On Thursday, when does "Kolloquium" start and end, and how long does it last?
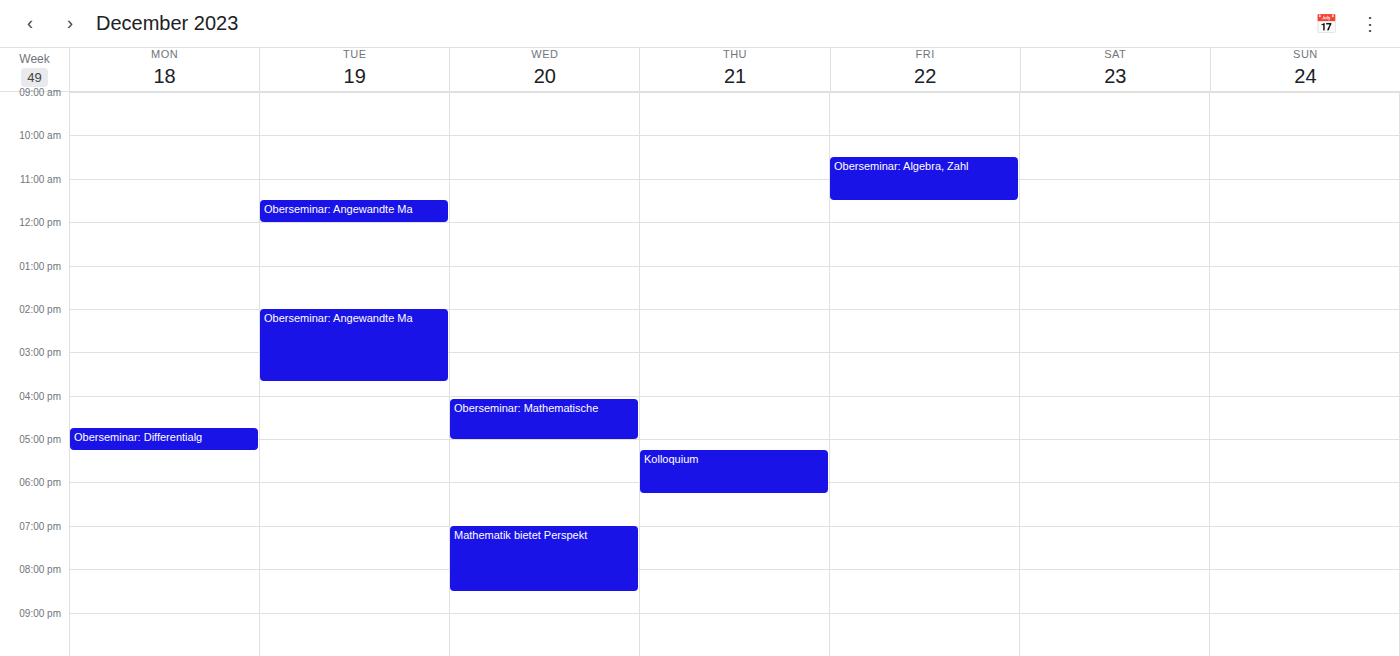
5:15 PM to 6:15 PM, 1 hour